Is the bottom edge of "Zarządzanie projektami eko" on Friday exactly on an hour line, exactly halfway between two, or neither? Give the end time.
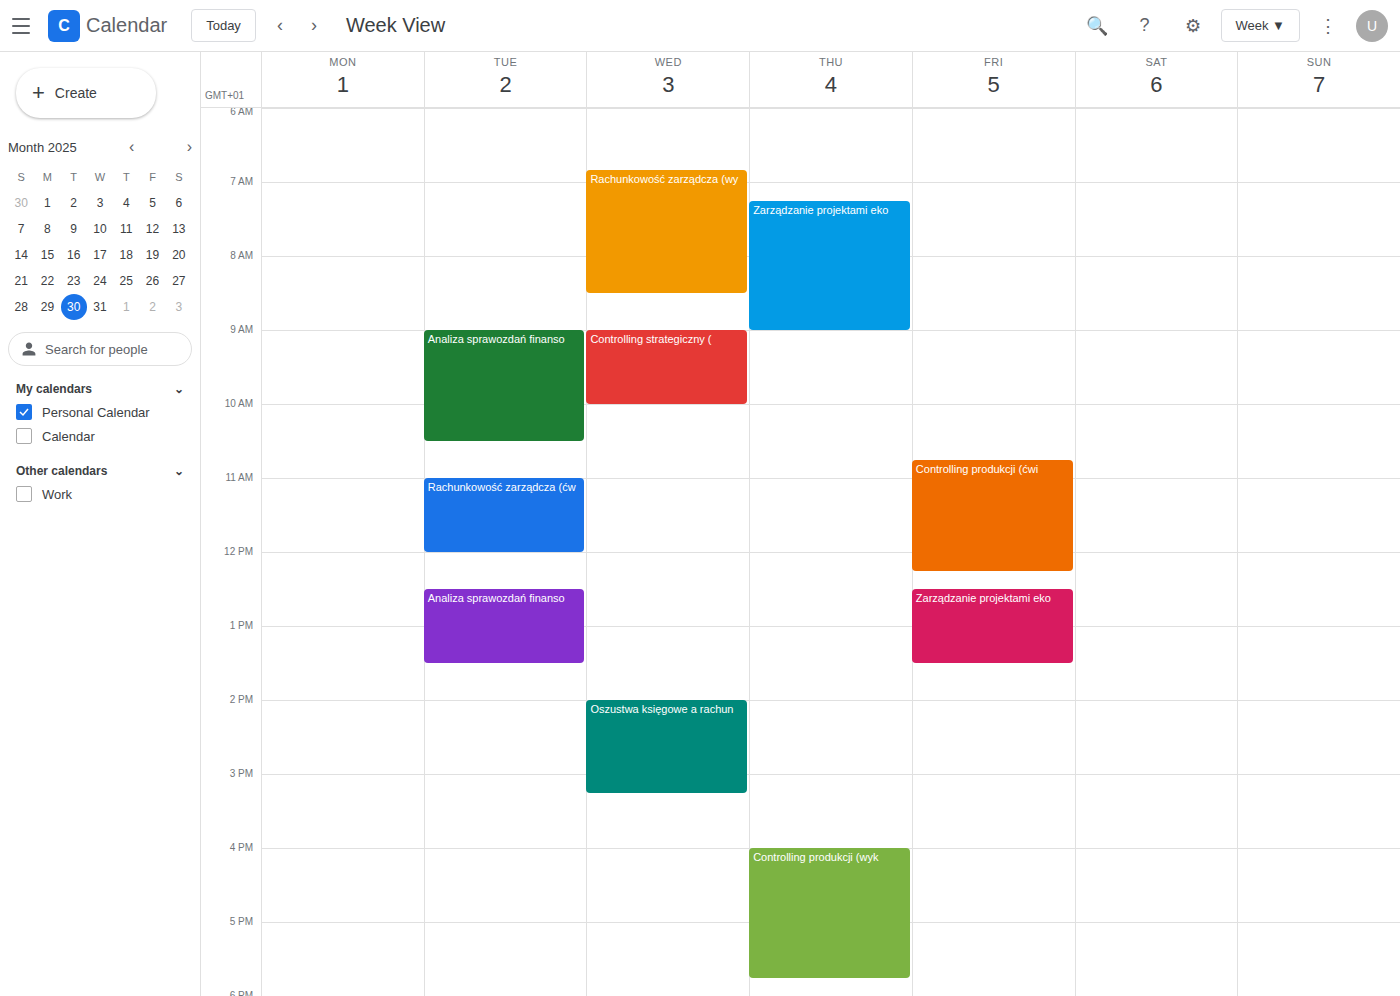
1:30 PM -- halfway between the 1 PM and 2 PM lines.